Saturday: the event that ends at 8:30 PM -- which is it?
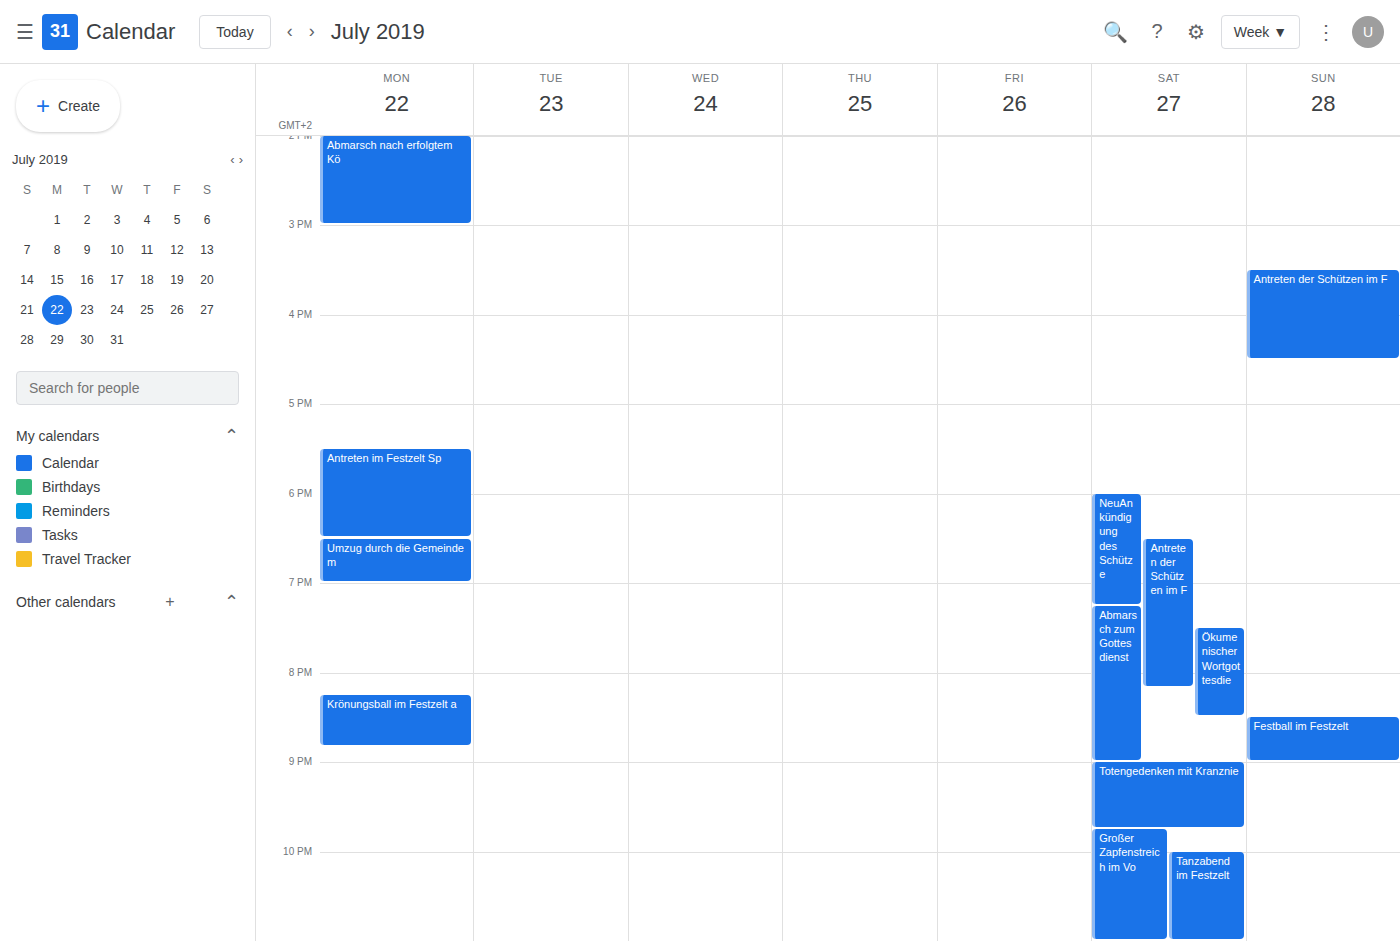
"Ökumenischer Wortgottesdie"